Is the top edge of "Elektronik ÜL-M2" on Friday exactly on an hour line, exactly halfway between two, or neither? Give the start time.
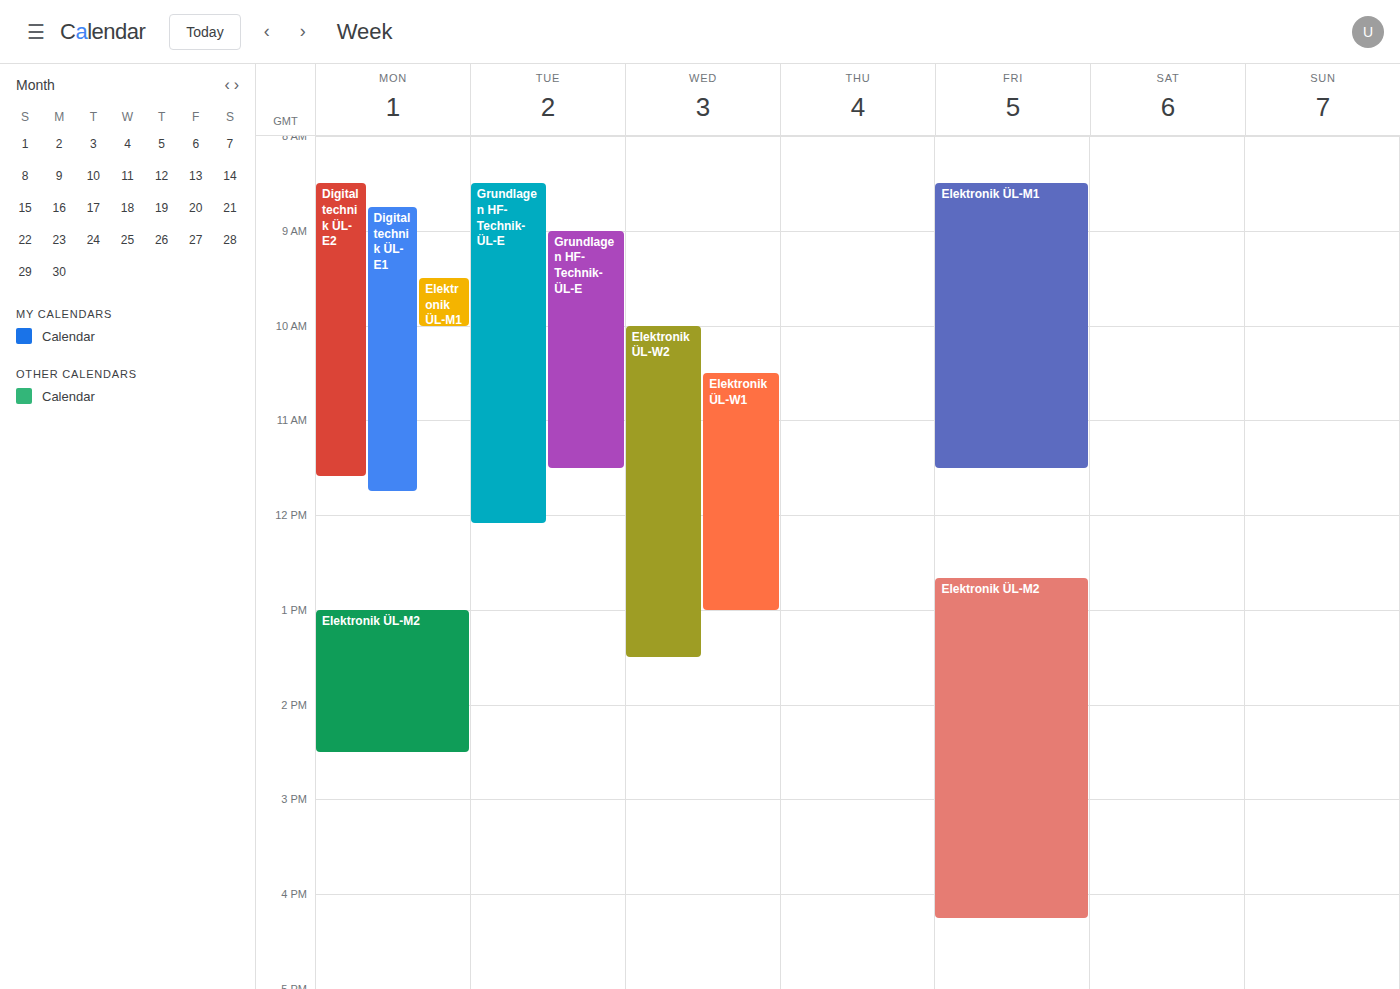
12:40 PM -- neither: 40 minutes below the 12 PM line and 20 minutes above the 1 PM line.